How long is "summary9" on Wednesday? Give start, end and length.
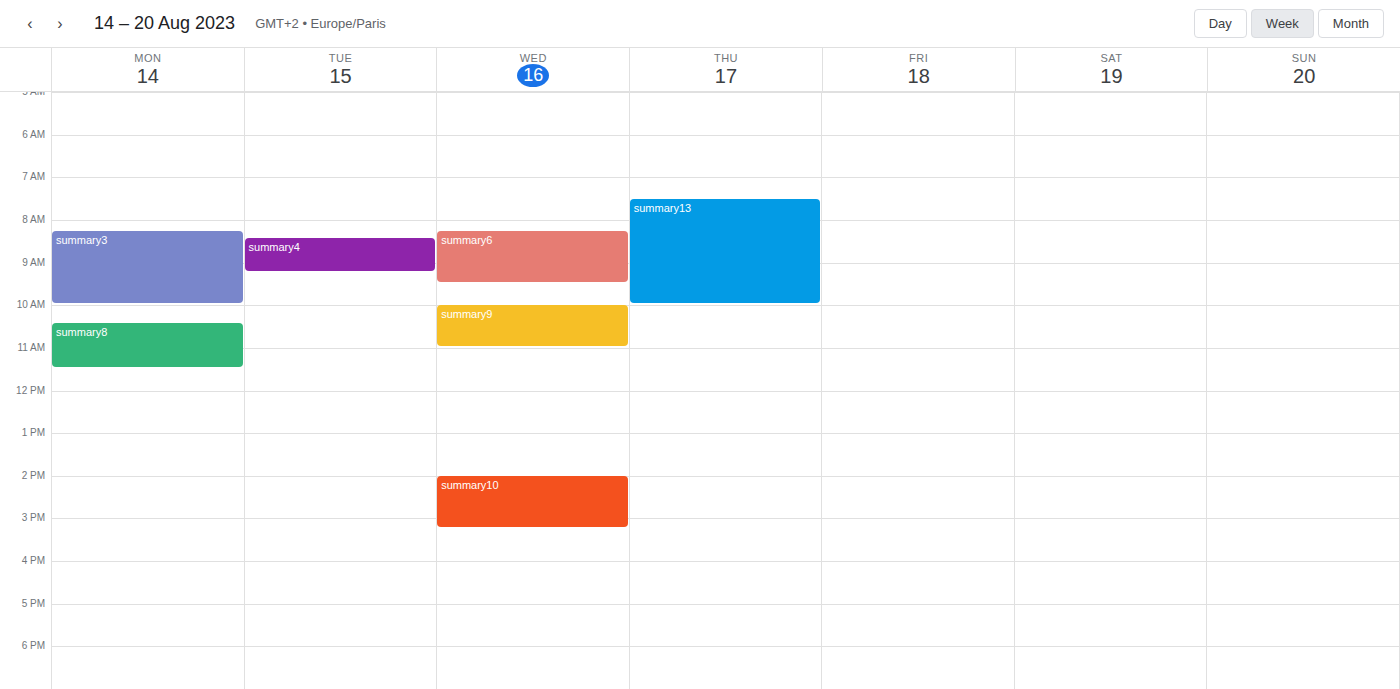
10:00 to 11:00, 1 hour